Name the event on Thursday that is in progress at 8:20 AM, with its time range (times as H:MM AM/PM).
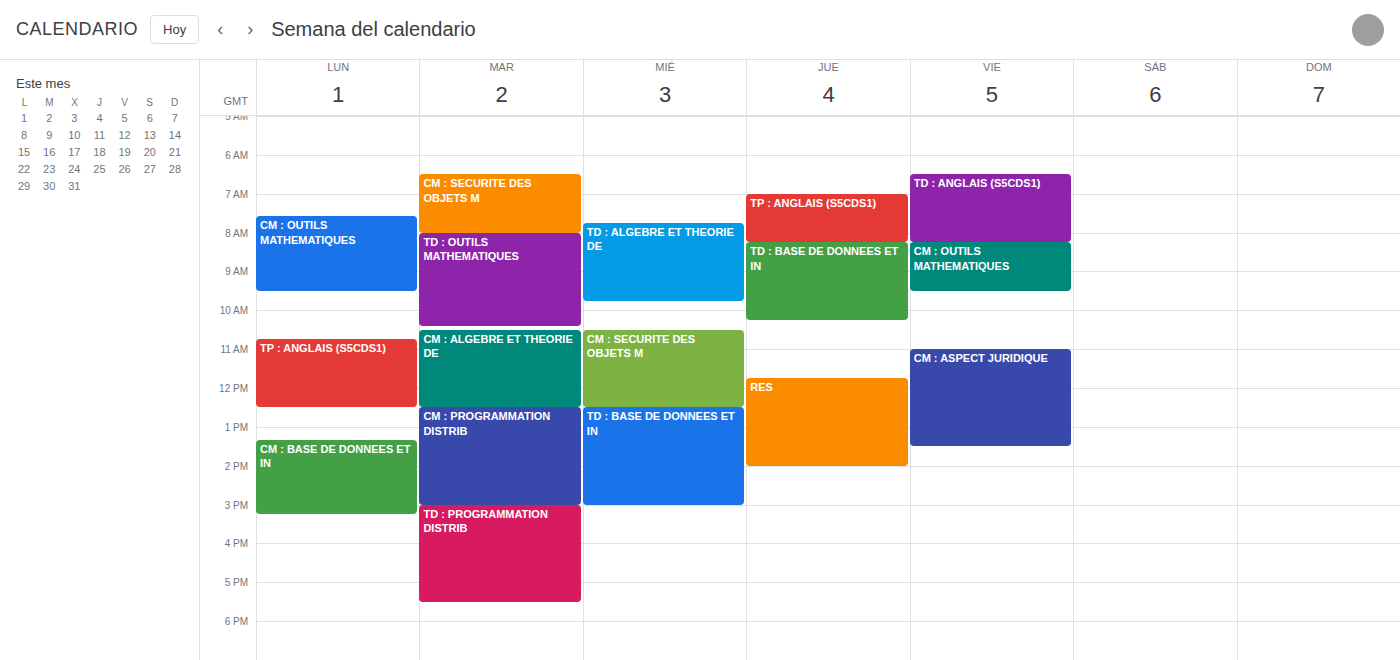
"TD : BASE DE DONNEES ET IN", 8:15 AM to 10:15 AM